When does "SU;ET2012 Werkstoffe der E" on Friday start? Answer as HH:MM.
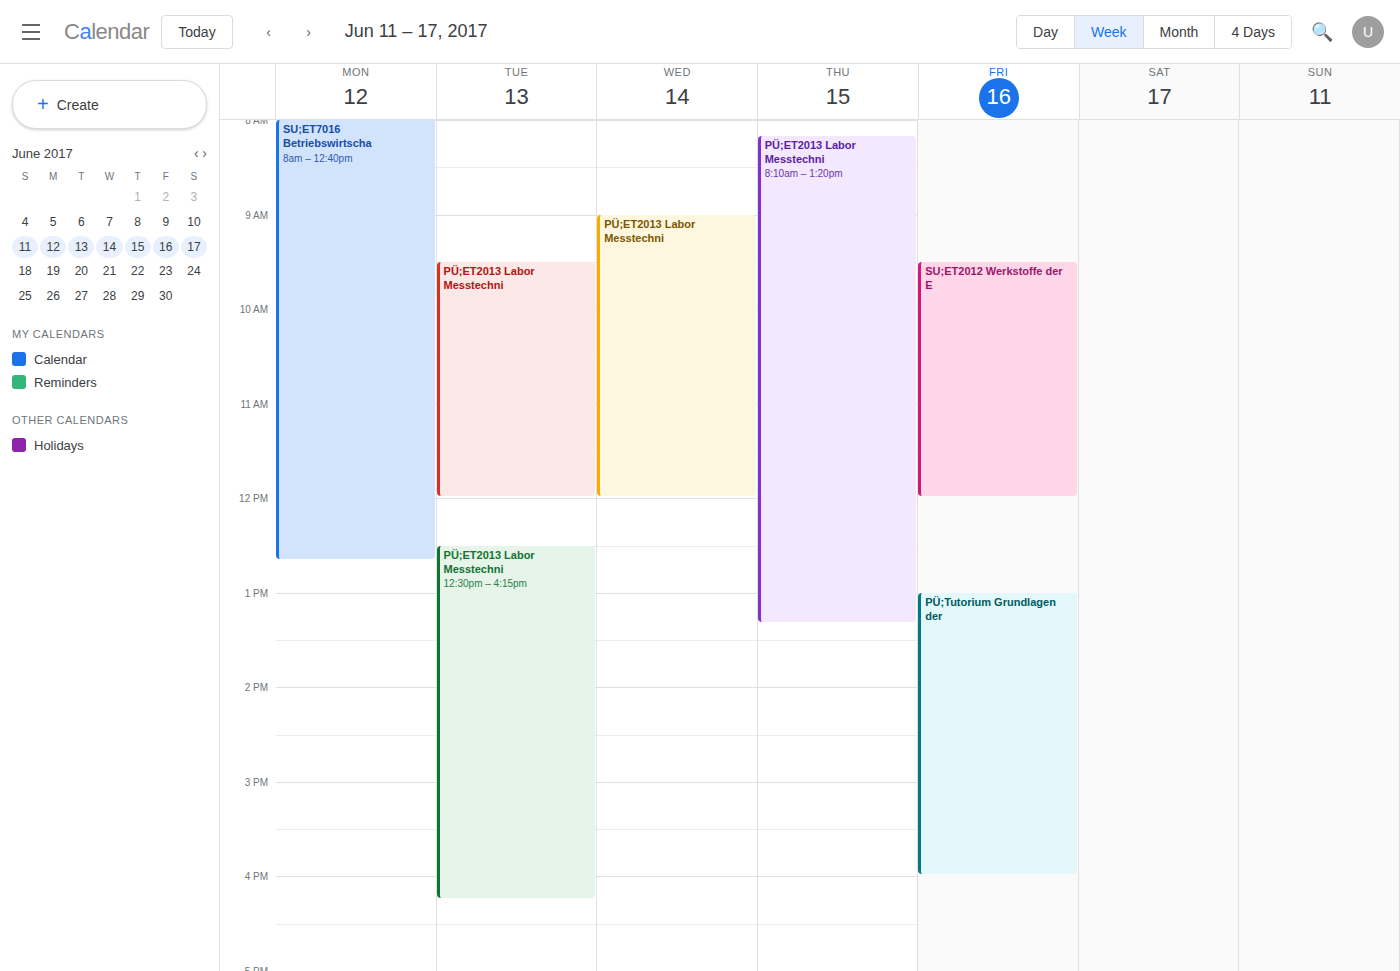
09:30